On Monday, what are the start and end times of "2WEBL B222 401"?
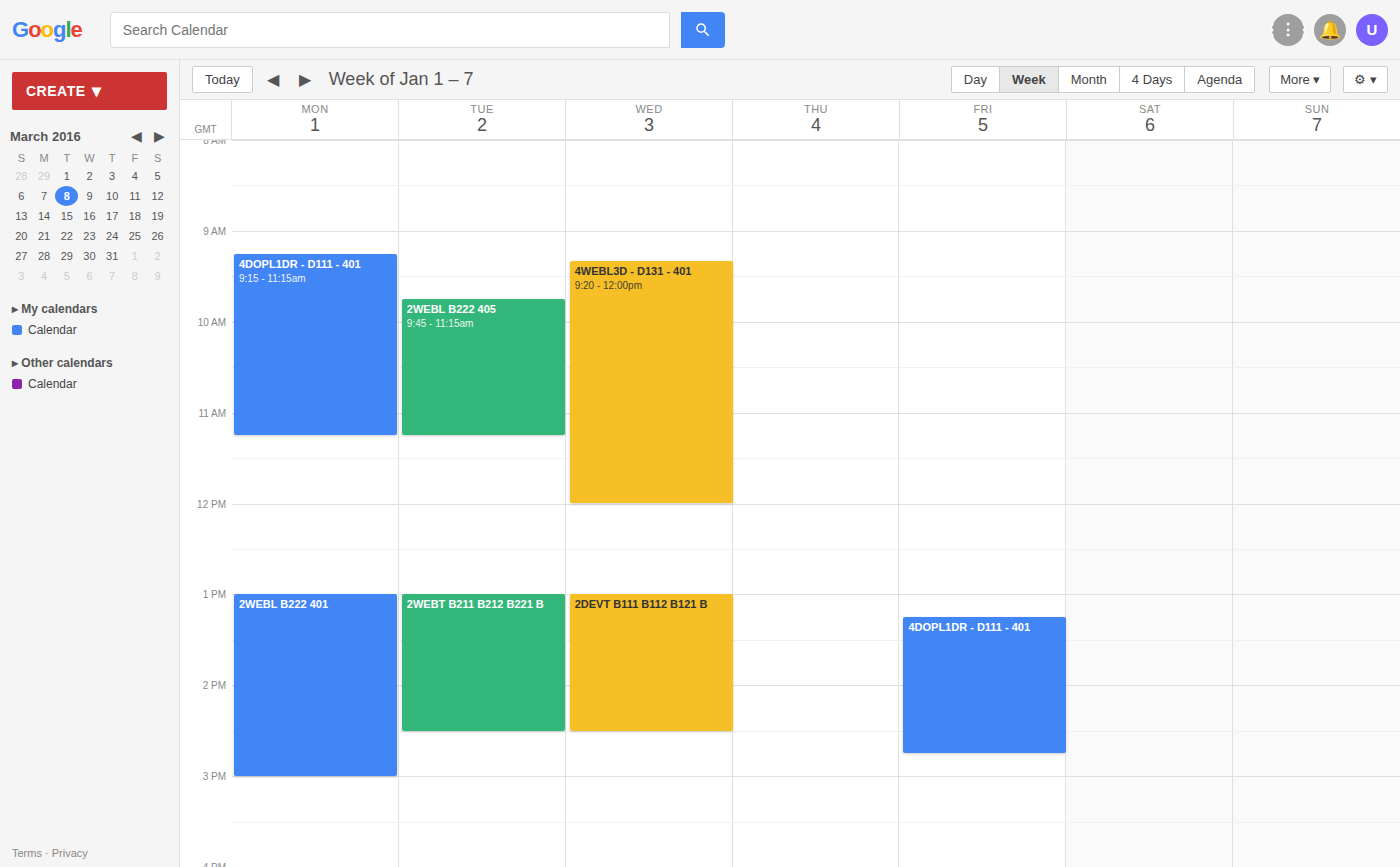
1:00 PM to 3:00 PM